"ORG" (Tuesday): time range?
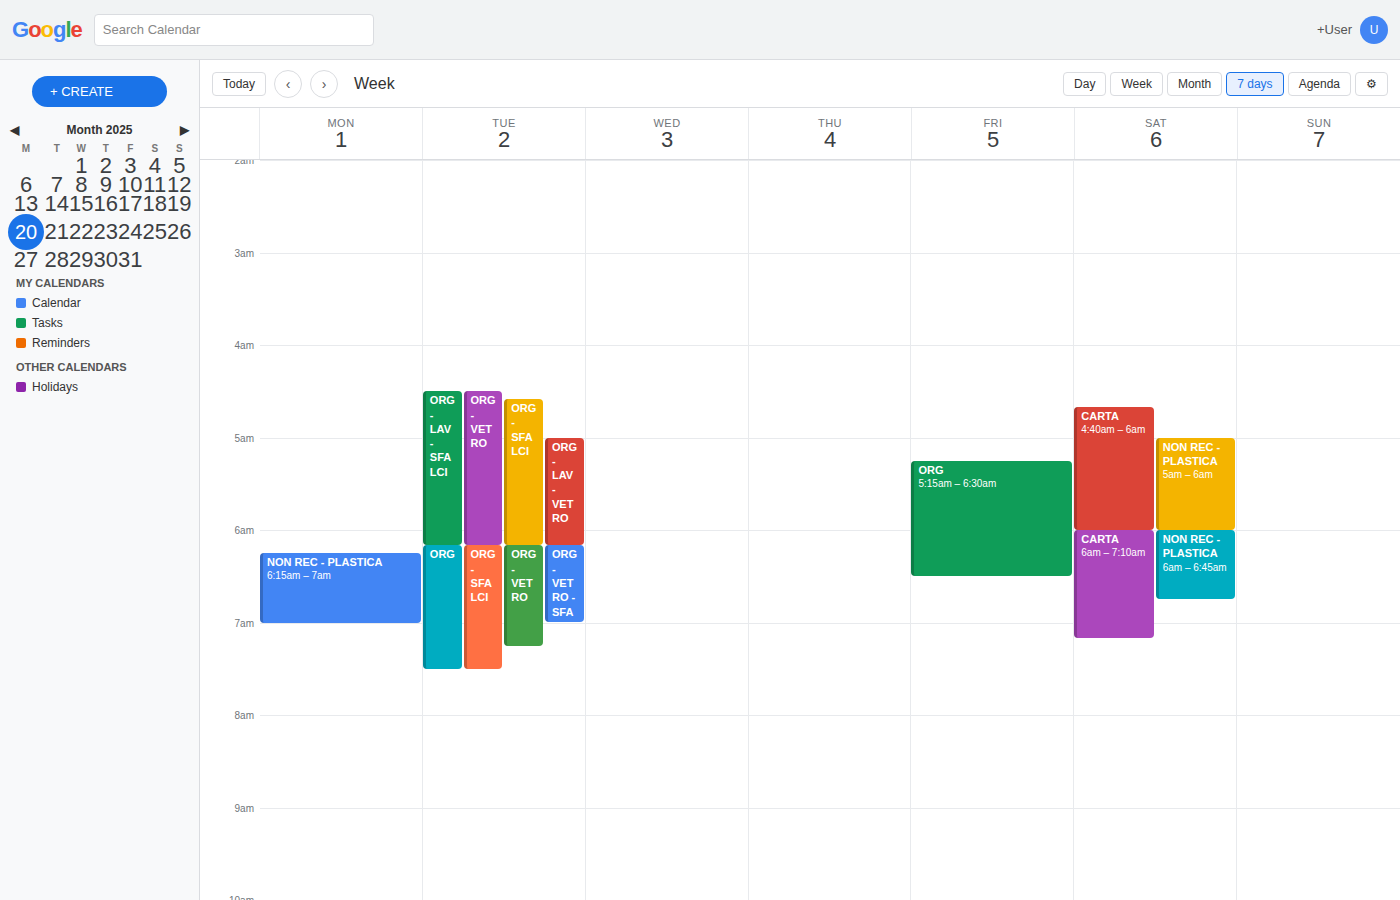
6:10 AM to 7:30 AM